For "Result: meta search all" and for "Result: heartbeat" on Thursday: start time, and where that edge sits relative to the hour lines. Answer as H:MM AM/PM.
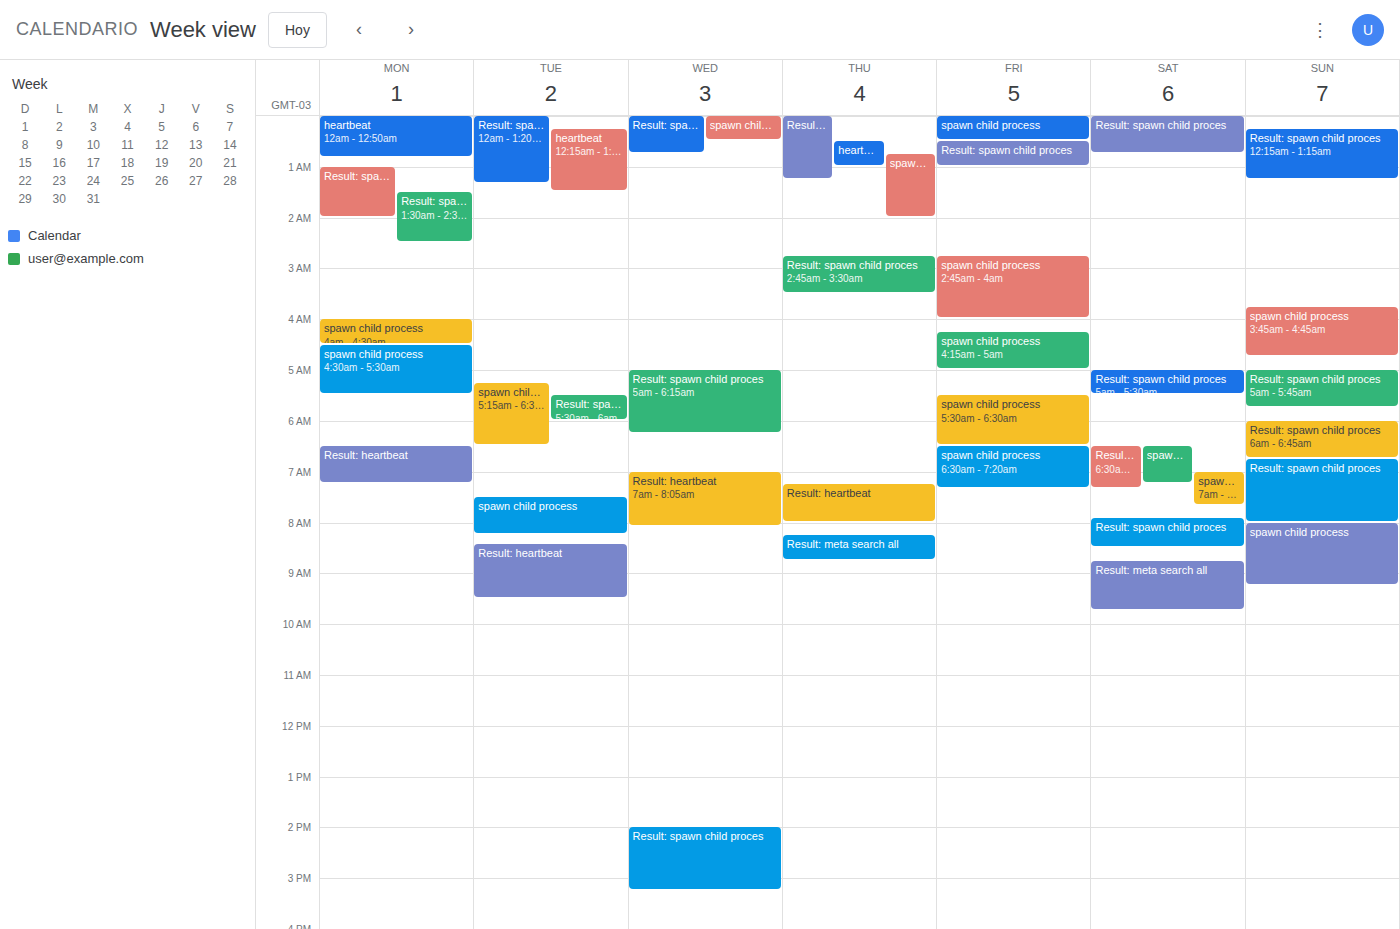
"Result: meta search all": 8:15 AM, neither: a quarter of the way from the 8 AM line to the 9 AM line. "Result: heartbeat": 7:15 AM, neither: a quarter of the way from the 7 AM line to the 8 AM line.